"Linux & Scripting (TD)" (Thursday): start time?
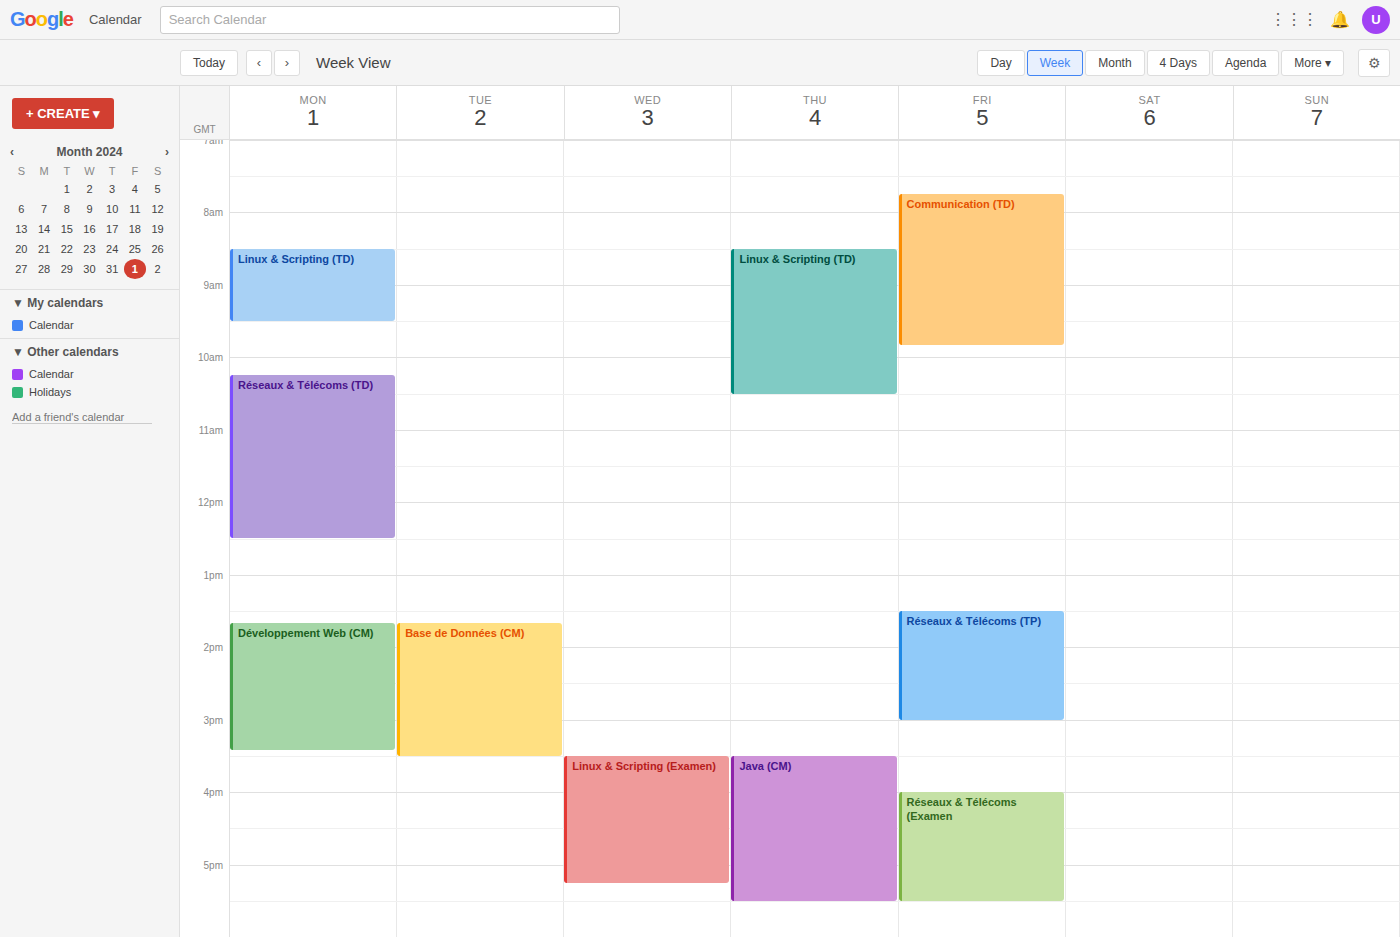
8:30 AM